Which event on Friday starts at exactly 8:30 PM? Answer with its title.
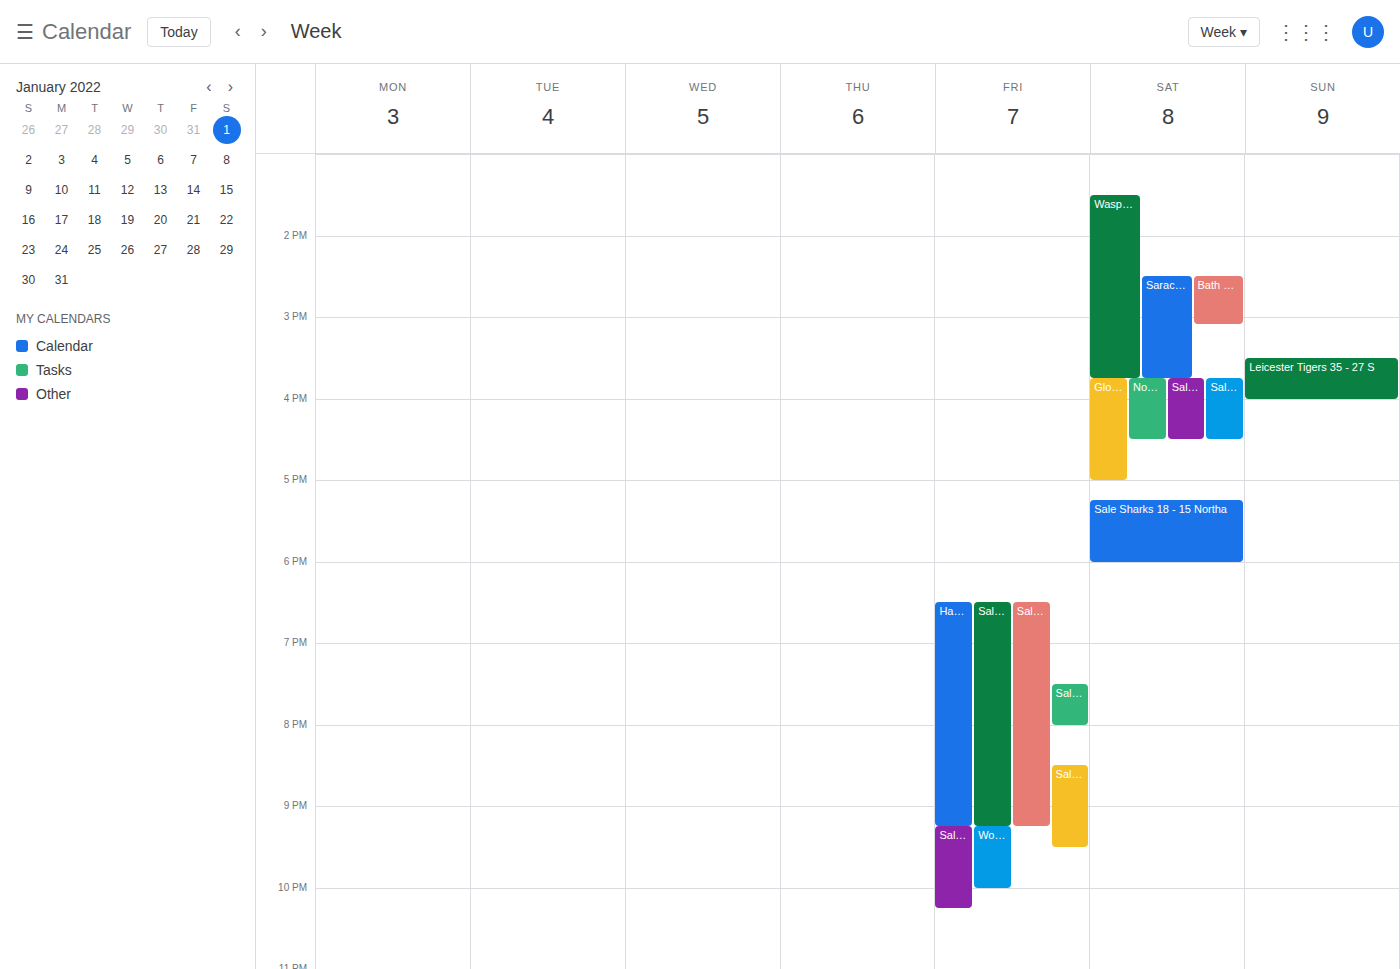
"Sale Sharks 36 - 7 London"